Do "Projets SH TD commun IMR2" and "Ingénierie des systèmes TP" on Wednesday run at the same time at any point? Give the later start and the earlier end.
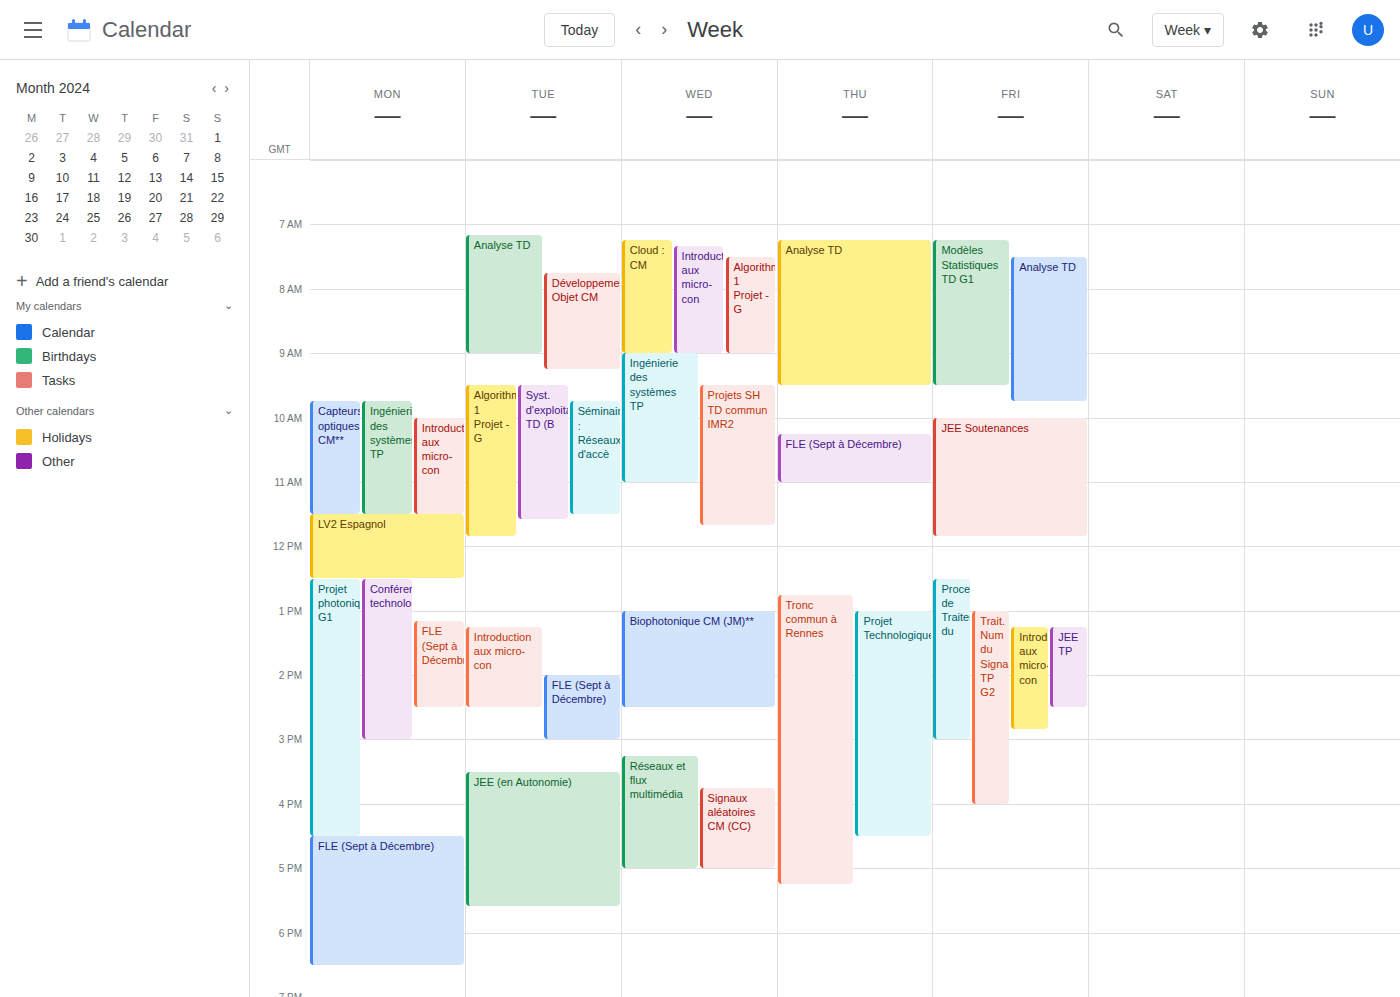
"Projets SH TD commun IMR2" starts at 9:30 AM, before "Ingénierie des systèmes TP" ends at 11:00 AM -- they overlap.